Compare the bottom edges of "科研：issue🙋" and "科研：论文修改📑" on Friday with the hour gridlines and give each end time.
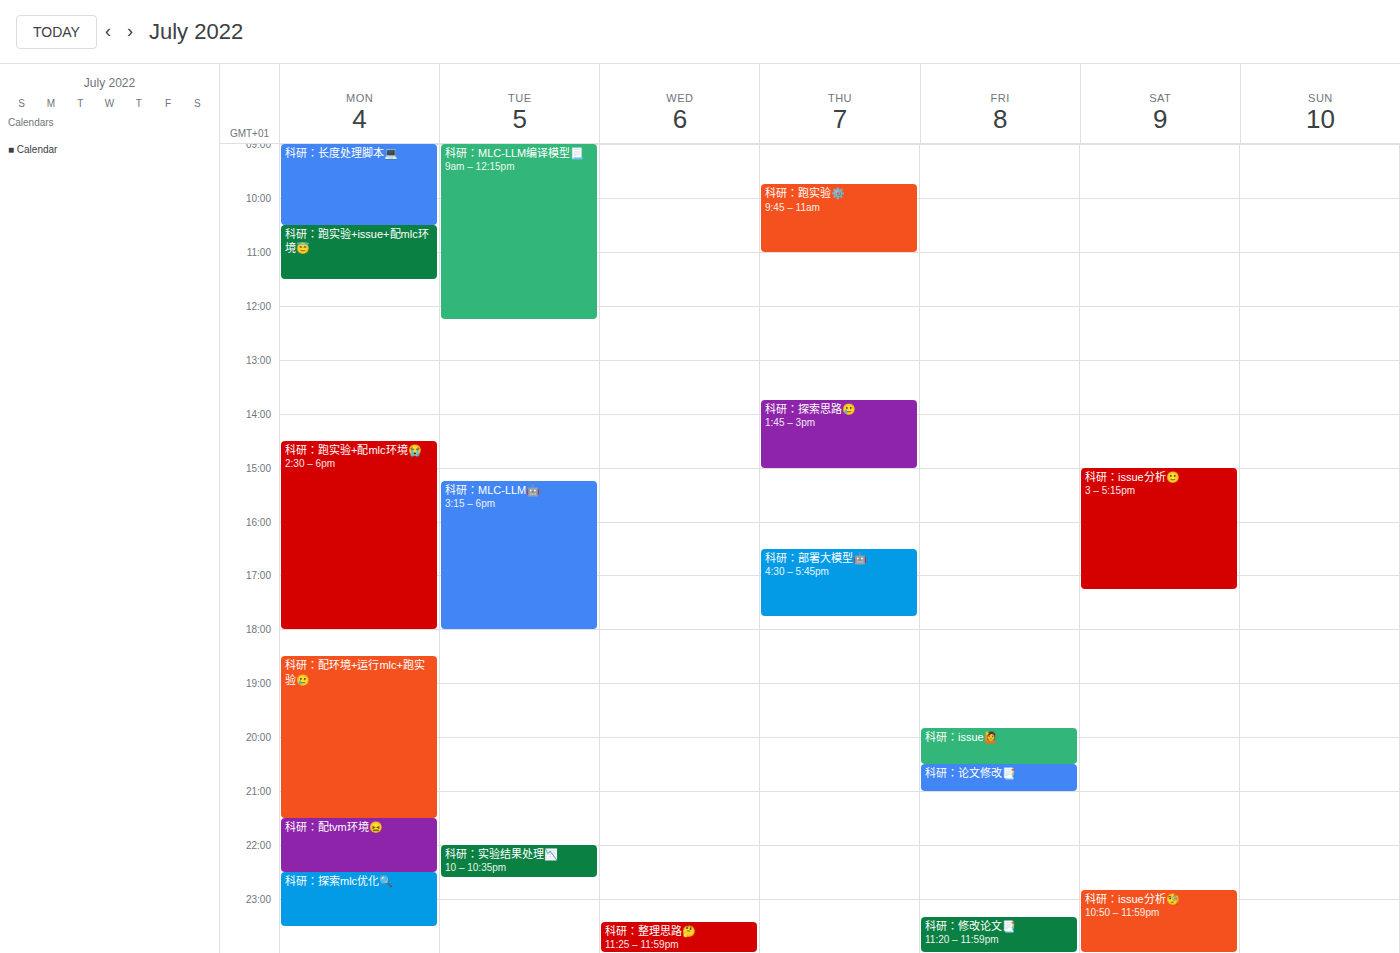
"科研：issue🙋": 8:30 PM, halfway between the 8 PM and 9 PM lines. "科研：论文修改📑": 9:00 PM, exactly on the 9 PM line.